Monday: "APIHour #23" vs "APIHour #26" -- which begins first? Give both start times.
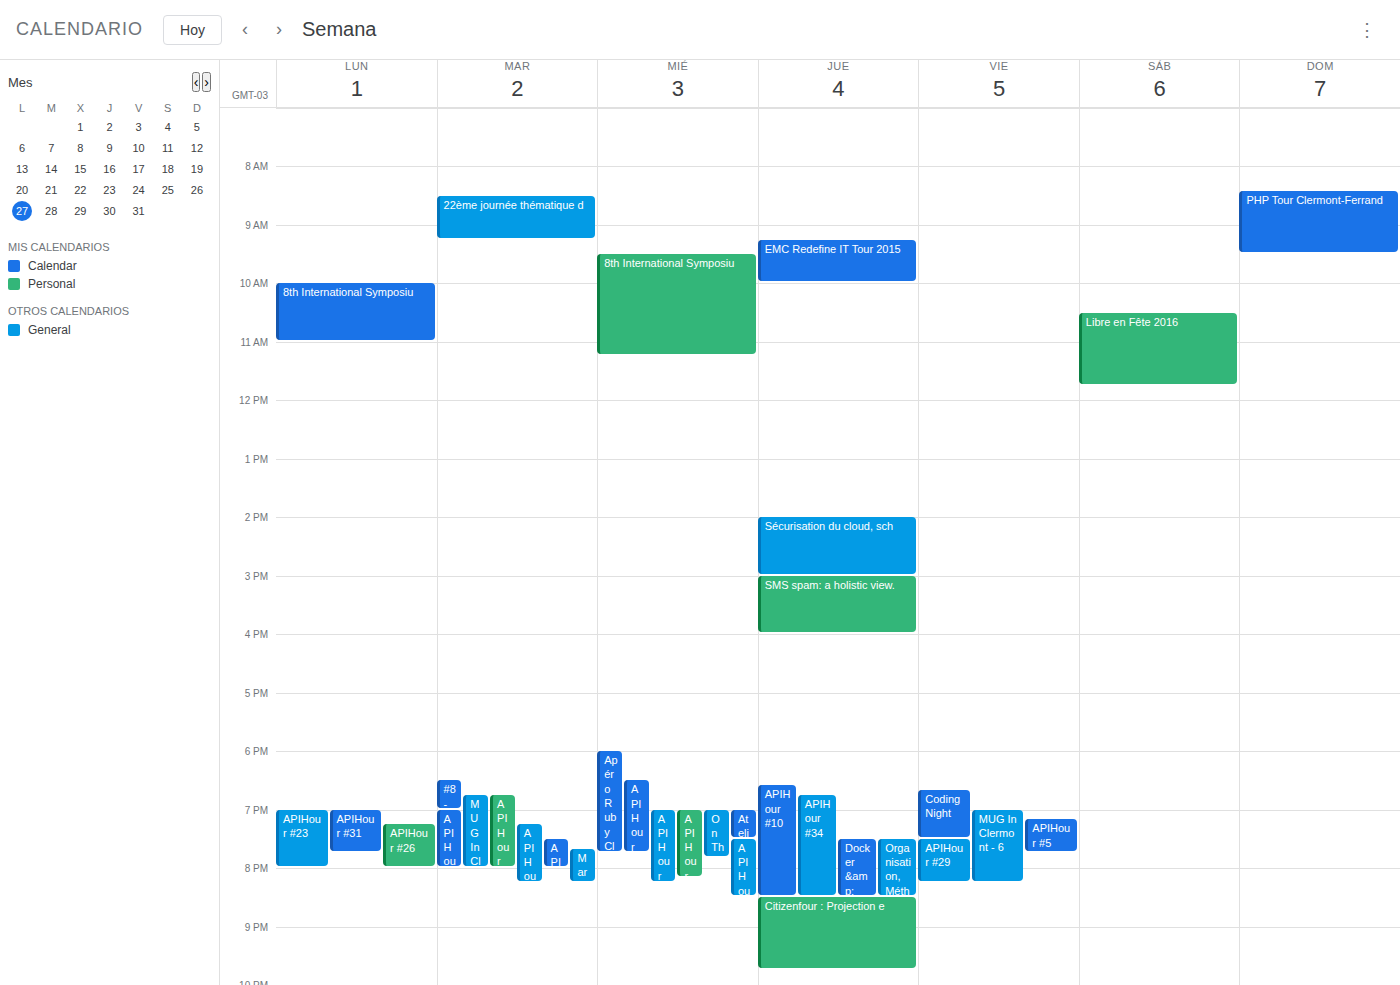
"APIHour #23" 7:00 PM; "APIHour #26" 7:15 PM.